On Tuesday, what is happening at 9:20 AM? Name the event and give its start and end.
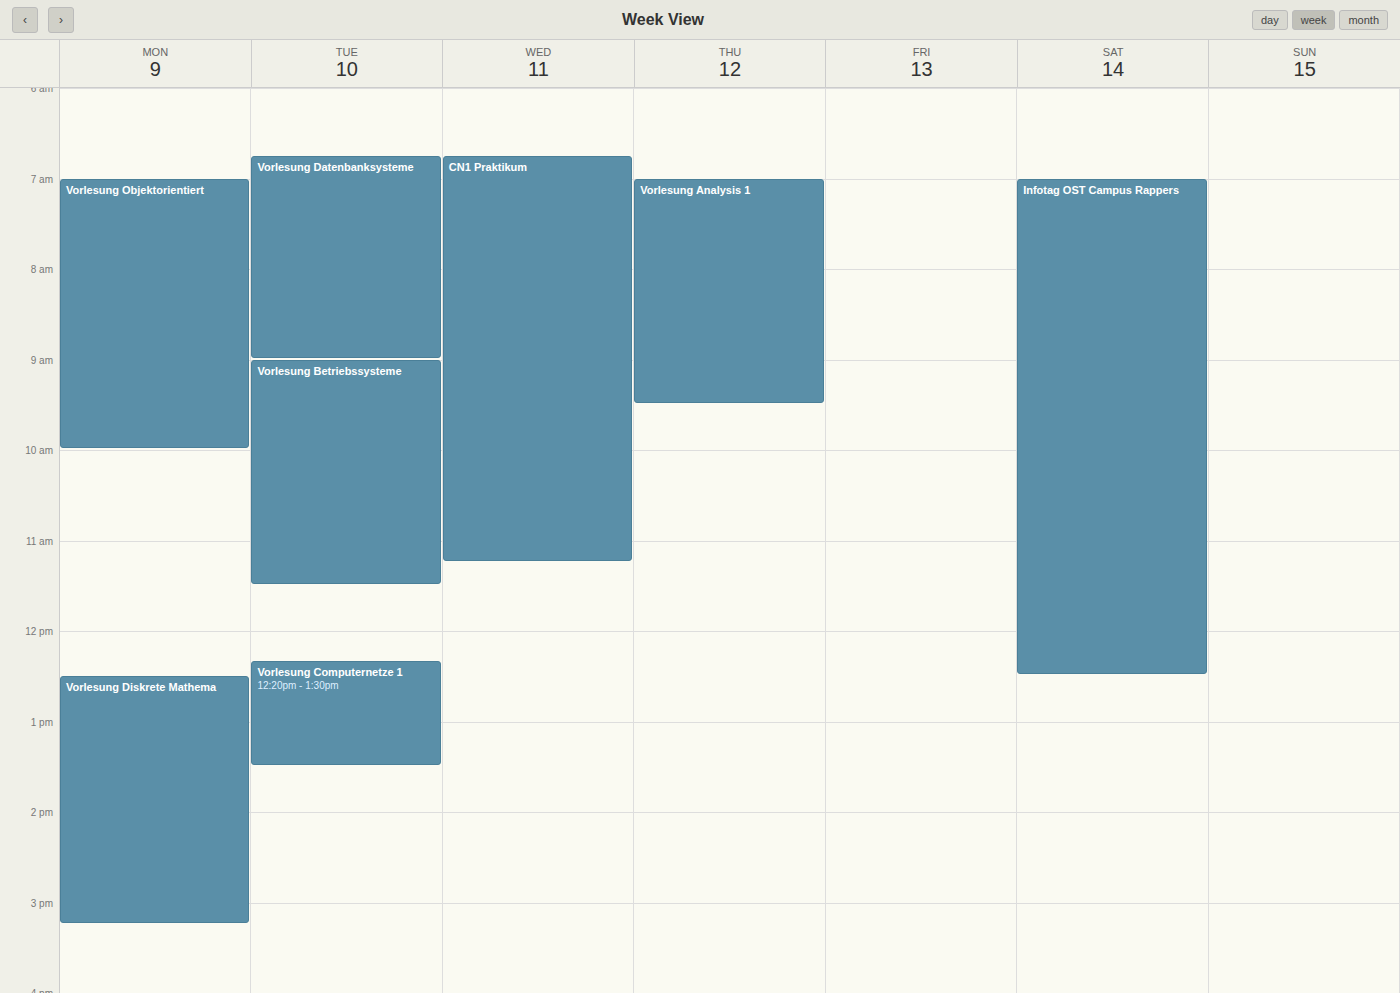
"Vorlesung Betriebssysteme", 9:00 AM to 11:30 AM